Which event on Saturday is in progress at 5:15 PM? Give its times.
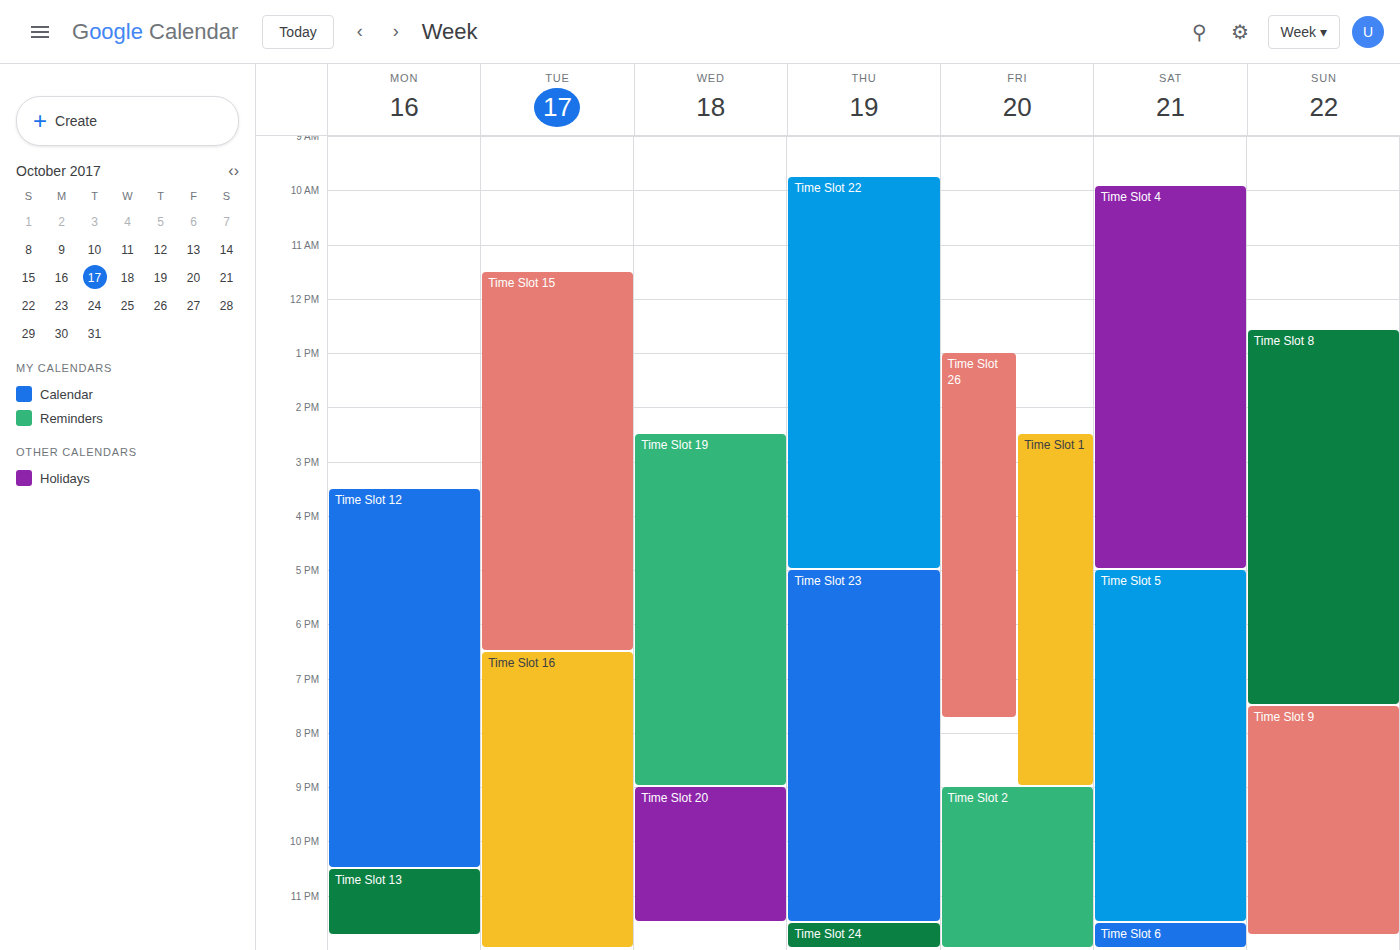
"Time Slot 5", 5:00 PM to 11:30 PM